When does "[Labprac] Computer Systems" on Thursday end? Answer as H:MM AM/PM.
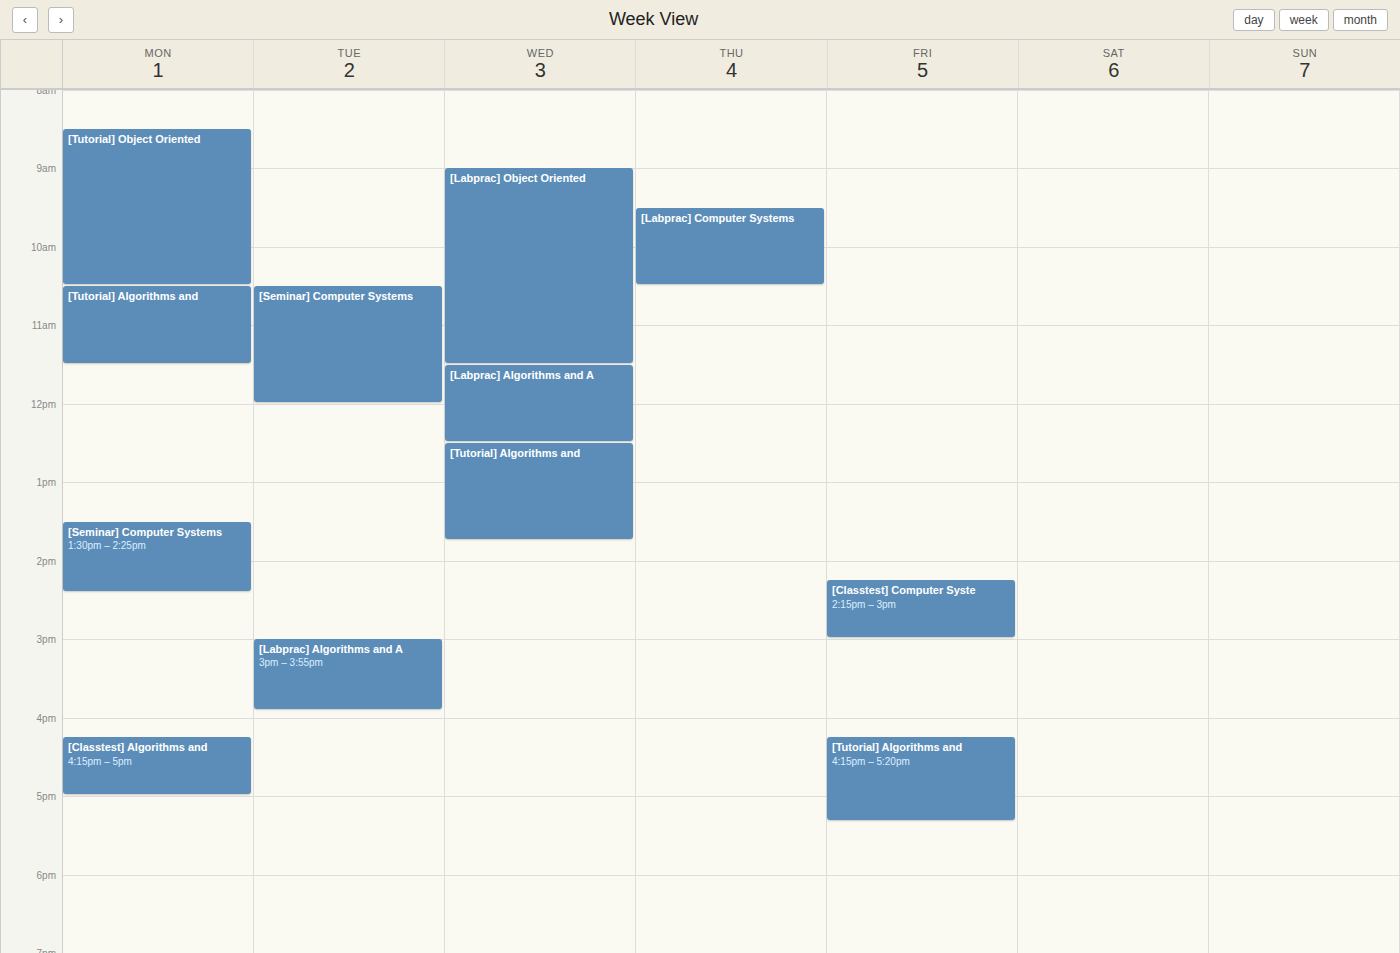
10:30 AM